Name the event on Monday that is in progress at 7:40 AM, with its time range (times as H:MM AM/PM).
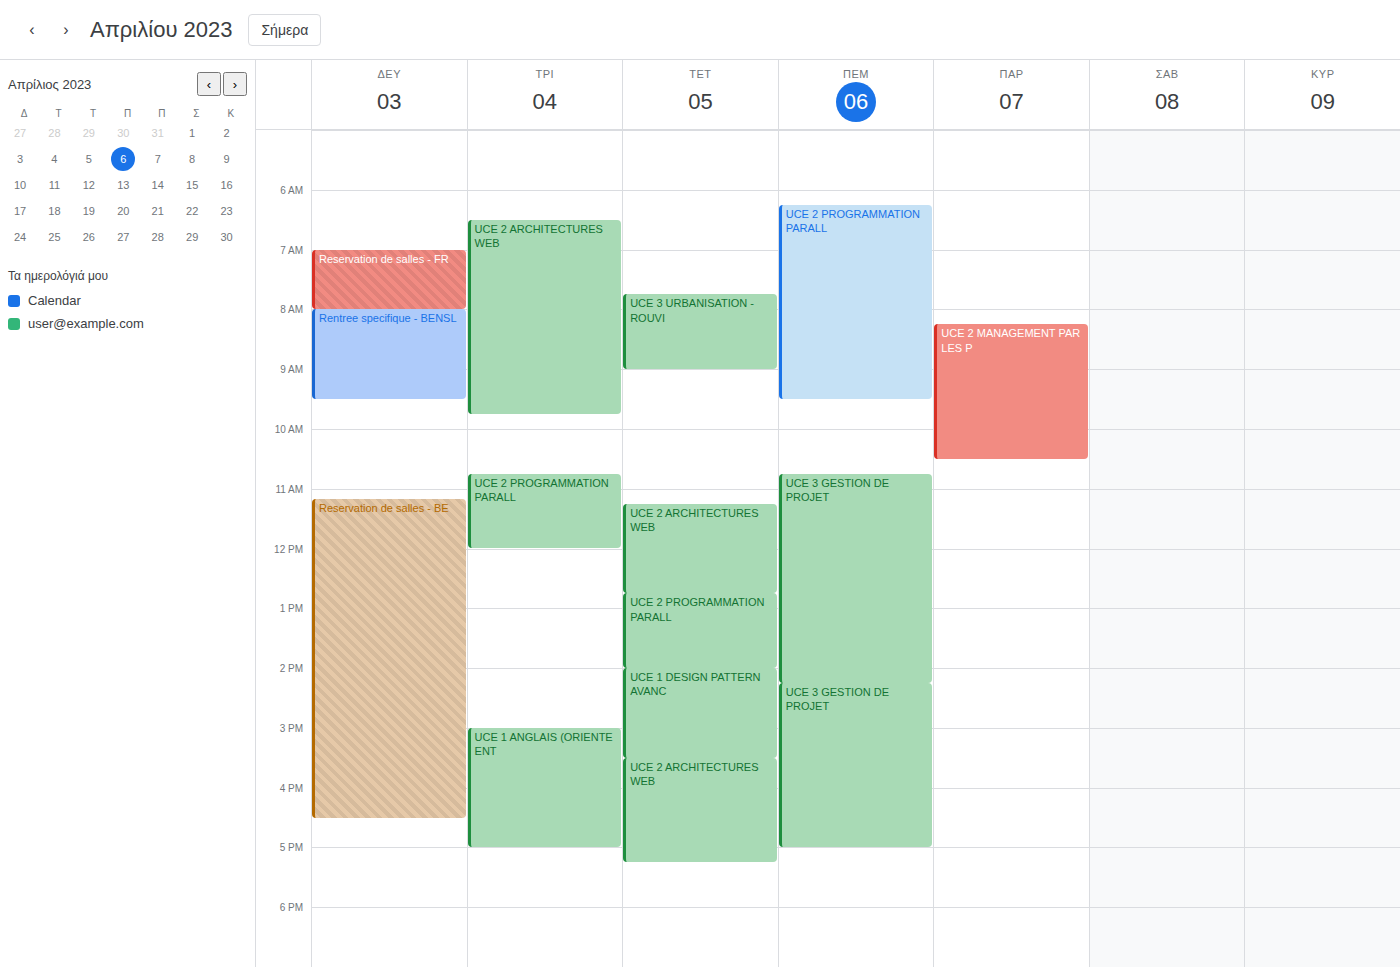
"Reservation de salles - FR", 7:00 AM to 8:00 AM